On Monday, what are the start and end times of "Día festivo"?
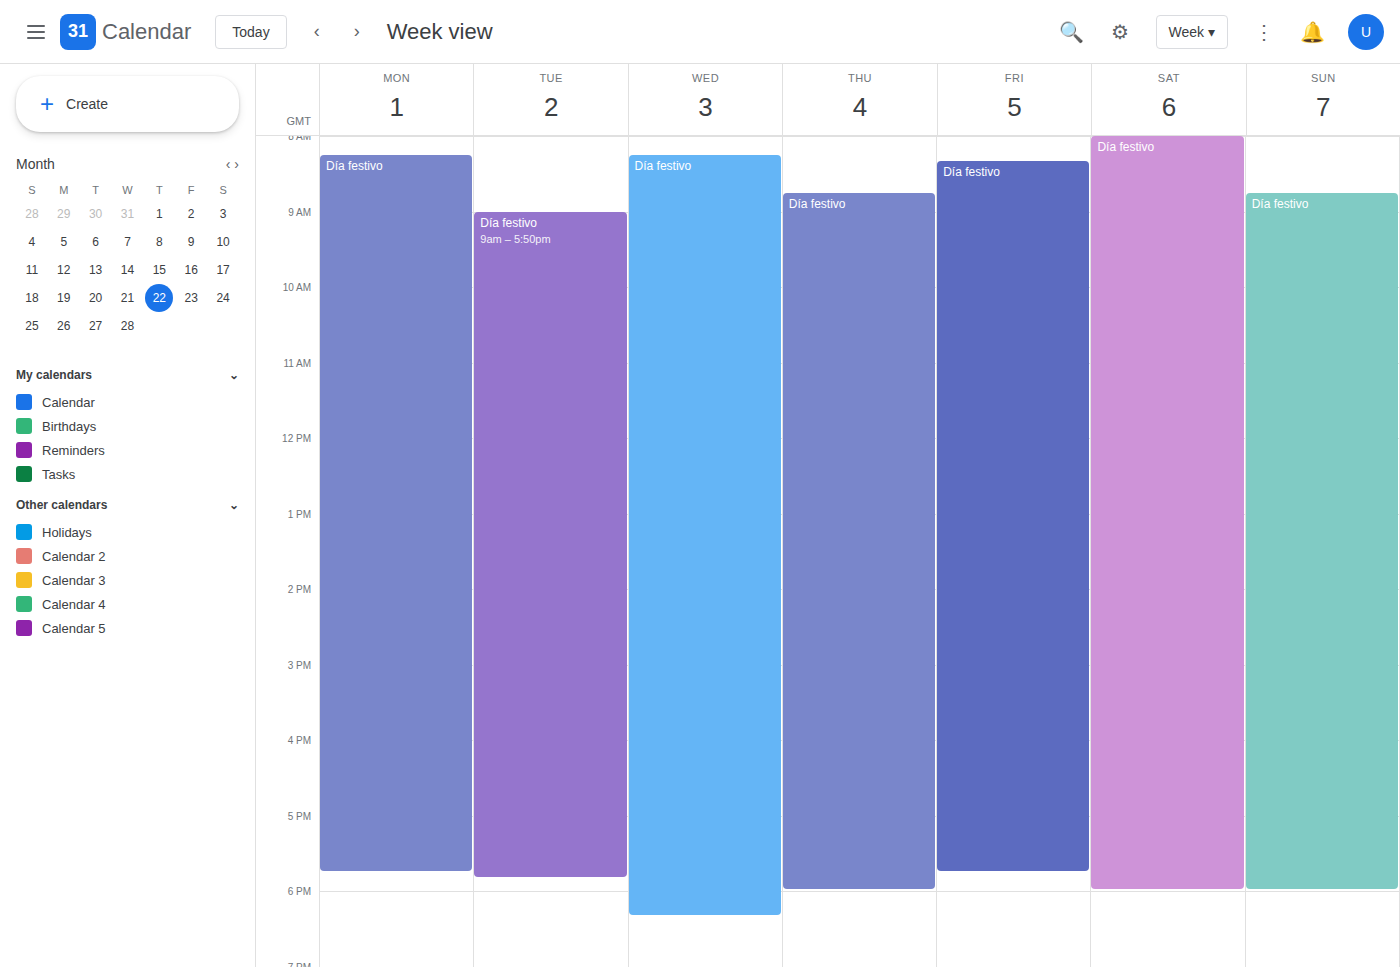
8:15 AM to 5:45 PM